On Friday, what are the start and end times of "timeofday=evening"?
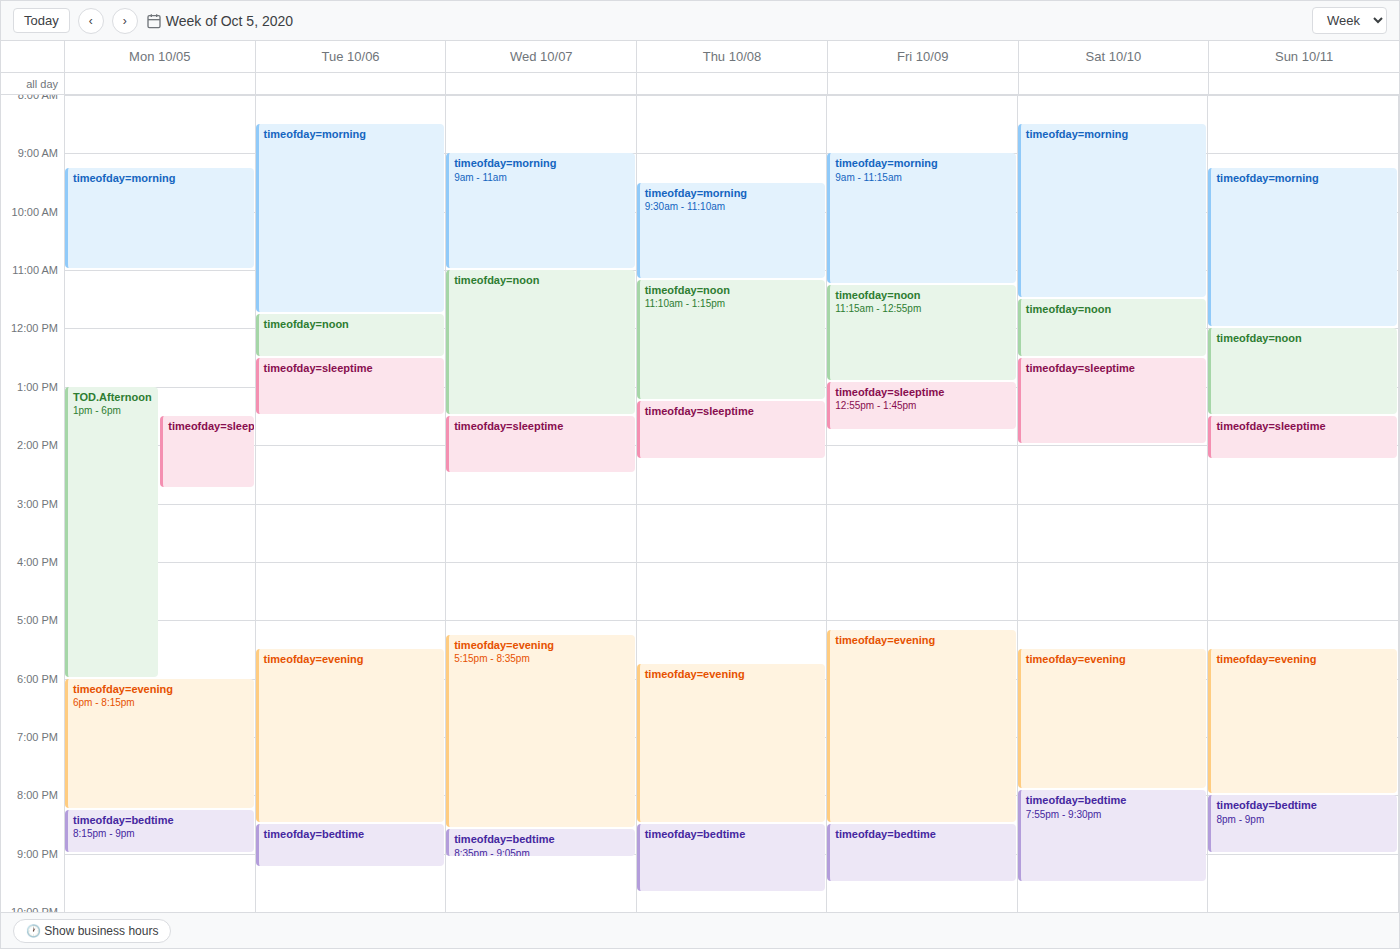
17:10 to 20:30